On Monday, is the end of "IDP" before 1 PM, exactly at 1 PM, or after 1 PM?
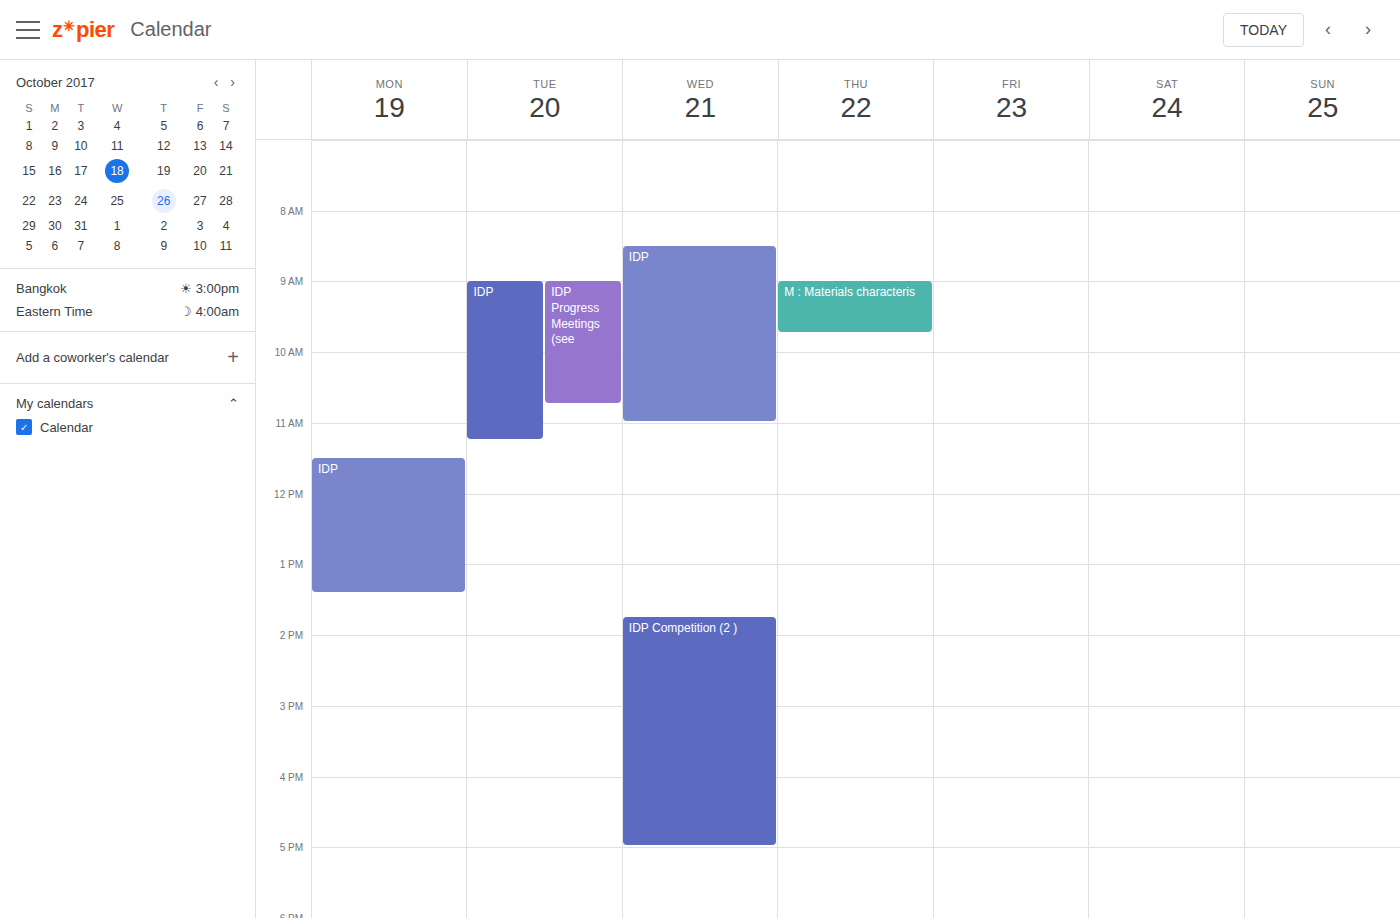
1:25 PM -- after 1 PM, 25 minutes below the 1 PM line.